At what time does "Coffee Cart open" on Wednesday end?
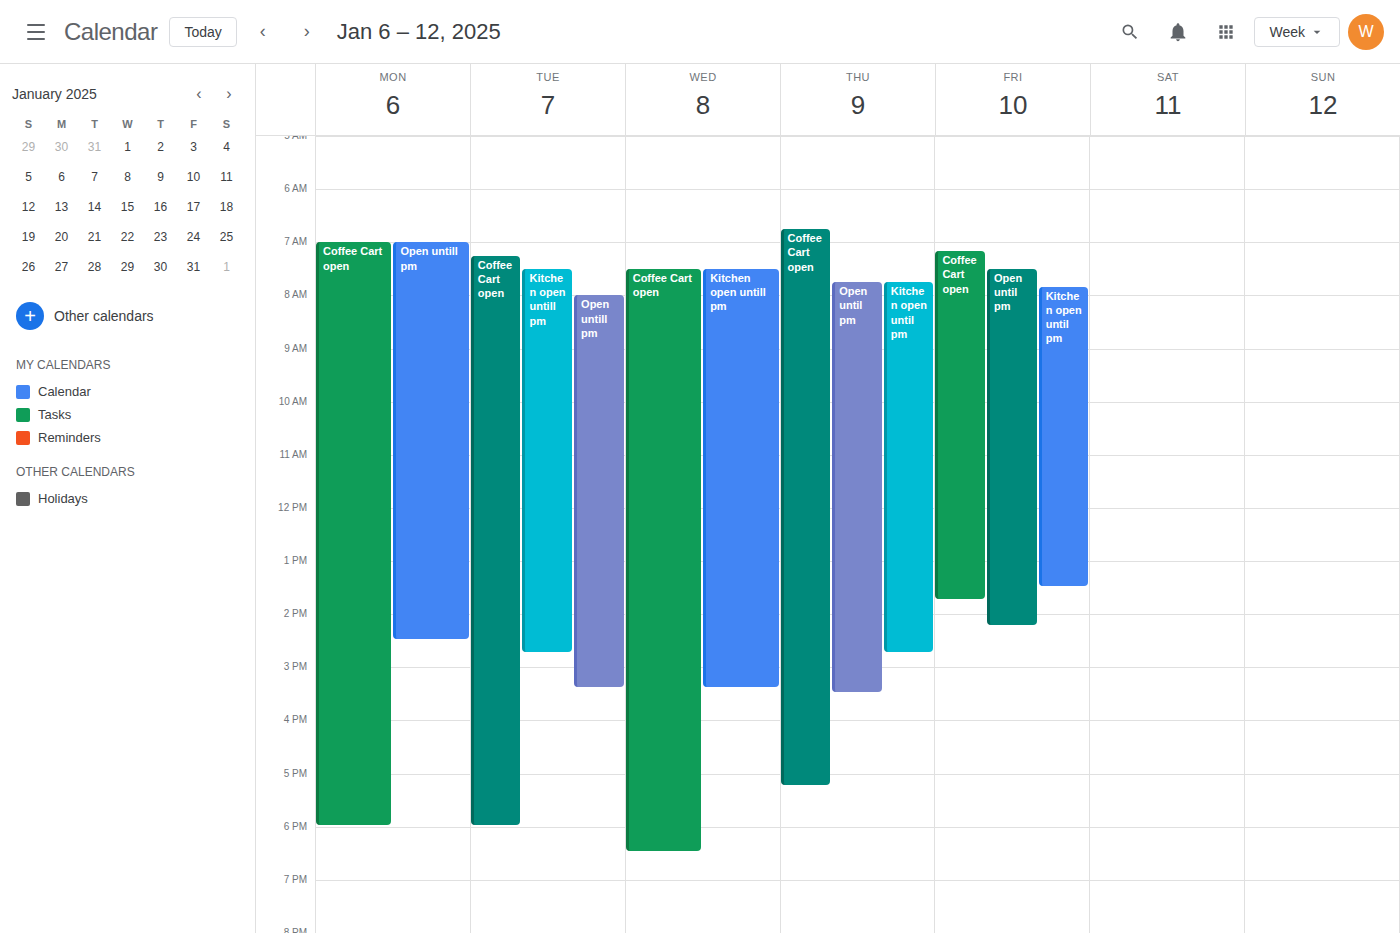
6:30 PM